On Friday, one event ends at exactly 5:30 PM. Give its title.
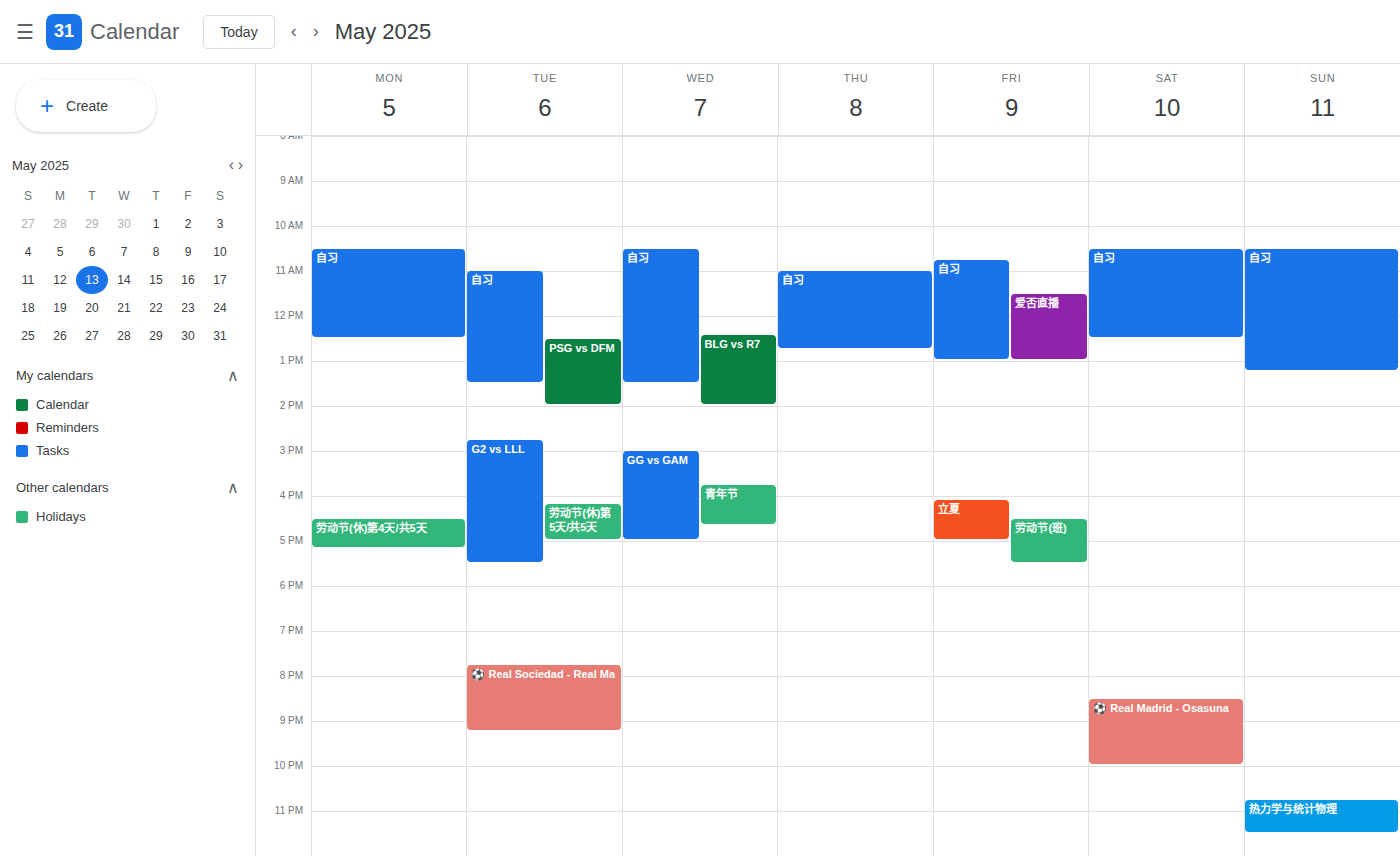
"劳动节(班)"